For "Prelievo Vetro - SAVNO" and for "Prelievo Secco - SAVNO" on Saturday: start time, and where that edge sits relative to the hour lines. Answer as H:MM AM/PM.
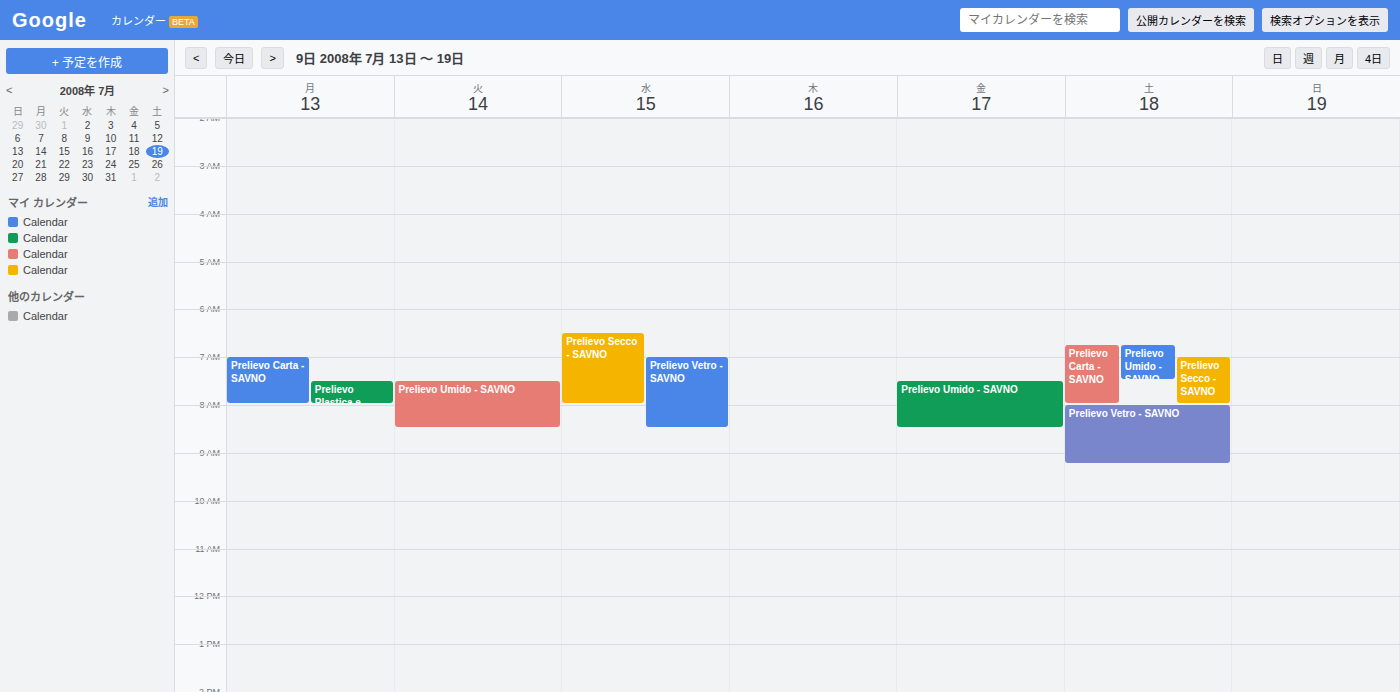
"Prelievo Vetro - SAVNO": 8:00 AM, exactly on the 8 AM line. "Prelievo Secco - SAVNO": 7:00 AM, exactly on the 7 AM line.